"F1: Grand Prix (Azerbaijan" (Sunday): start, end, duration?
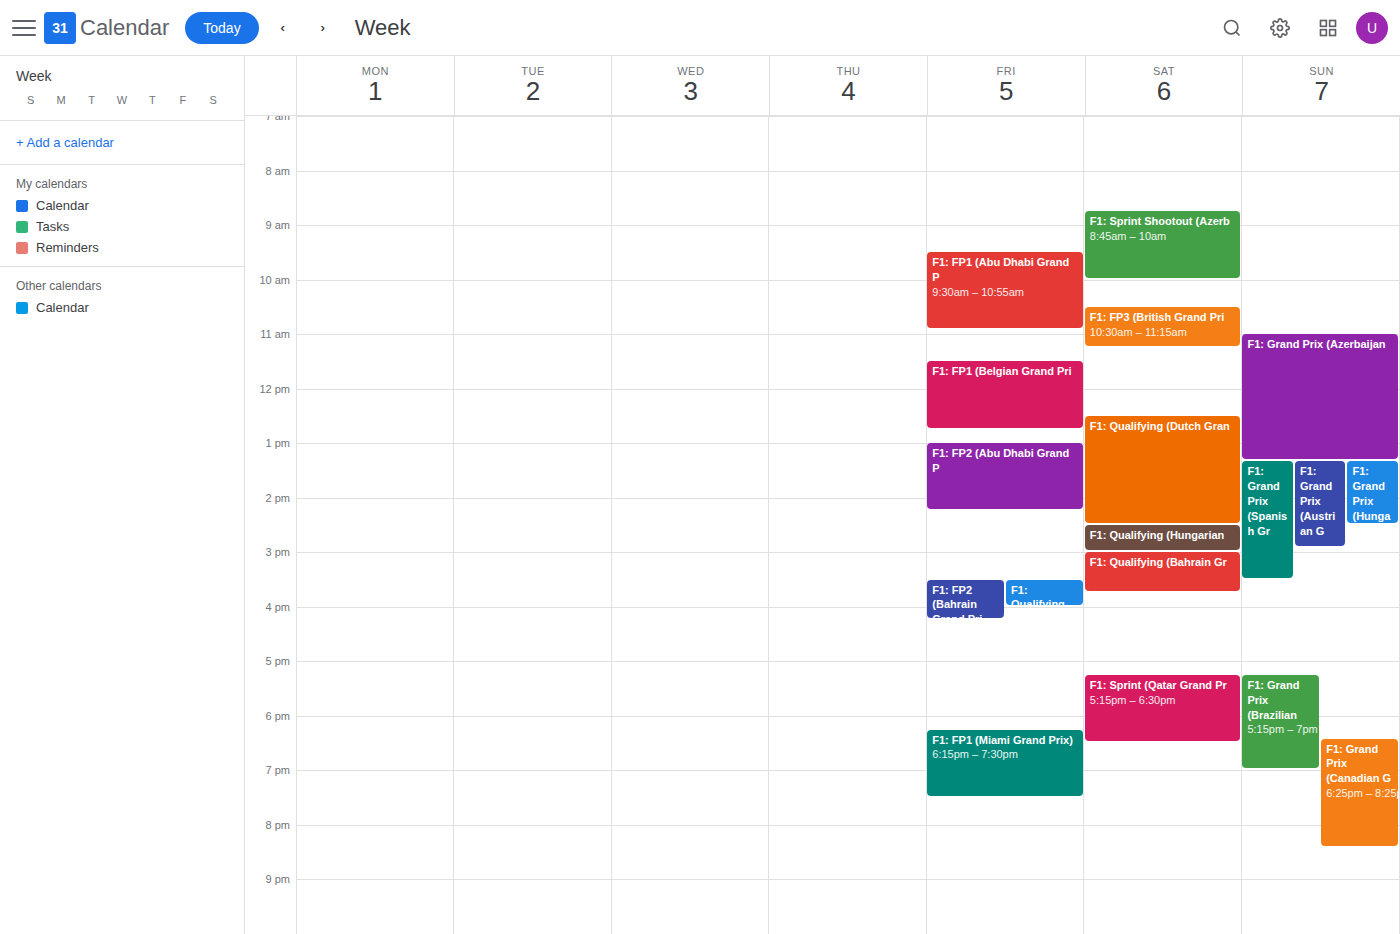
11:00 AM to 1:20 PM, 2 hours 20 minutes